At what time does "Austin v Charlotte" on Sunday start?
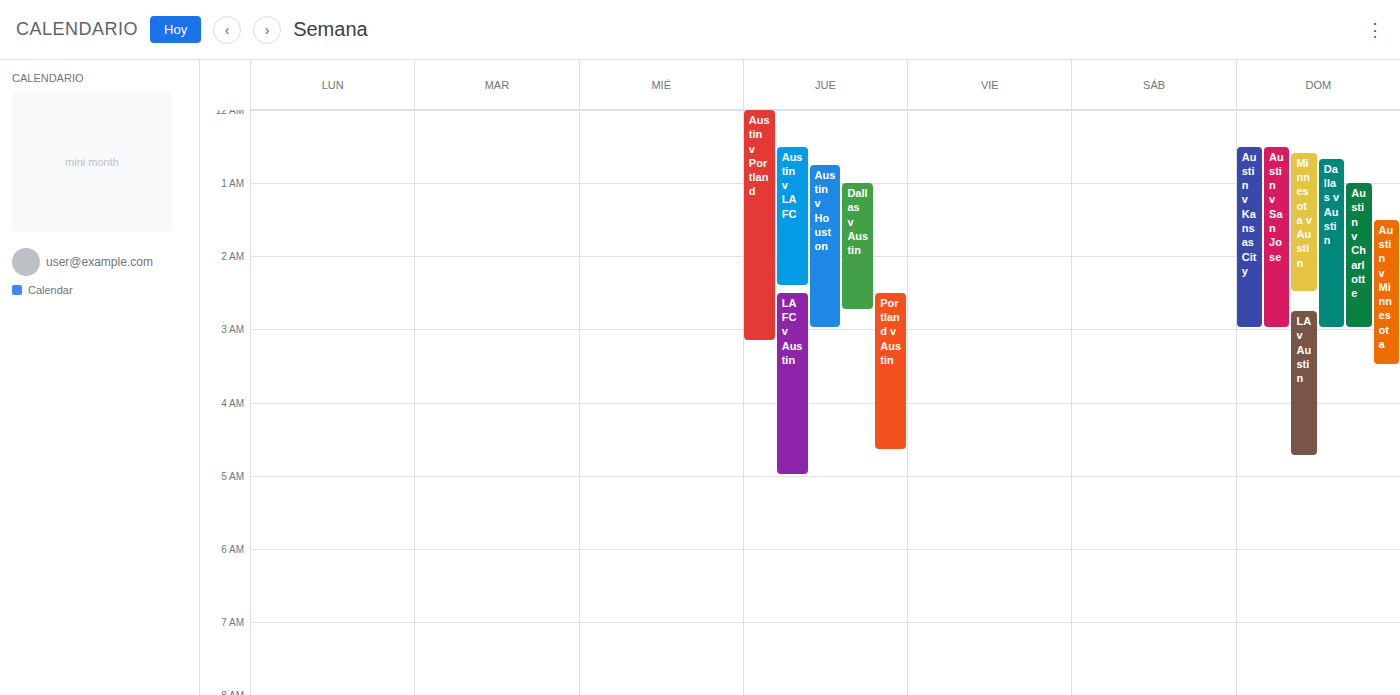
1:00 AM